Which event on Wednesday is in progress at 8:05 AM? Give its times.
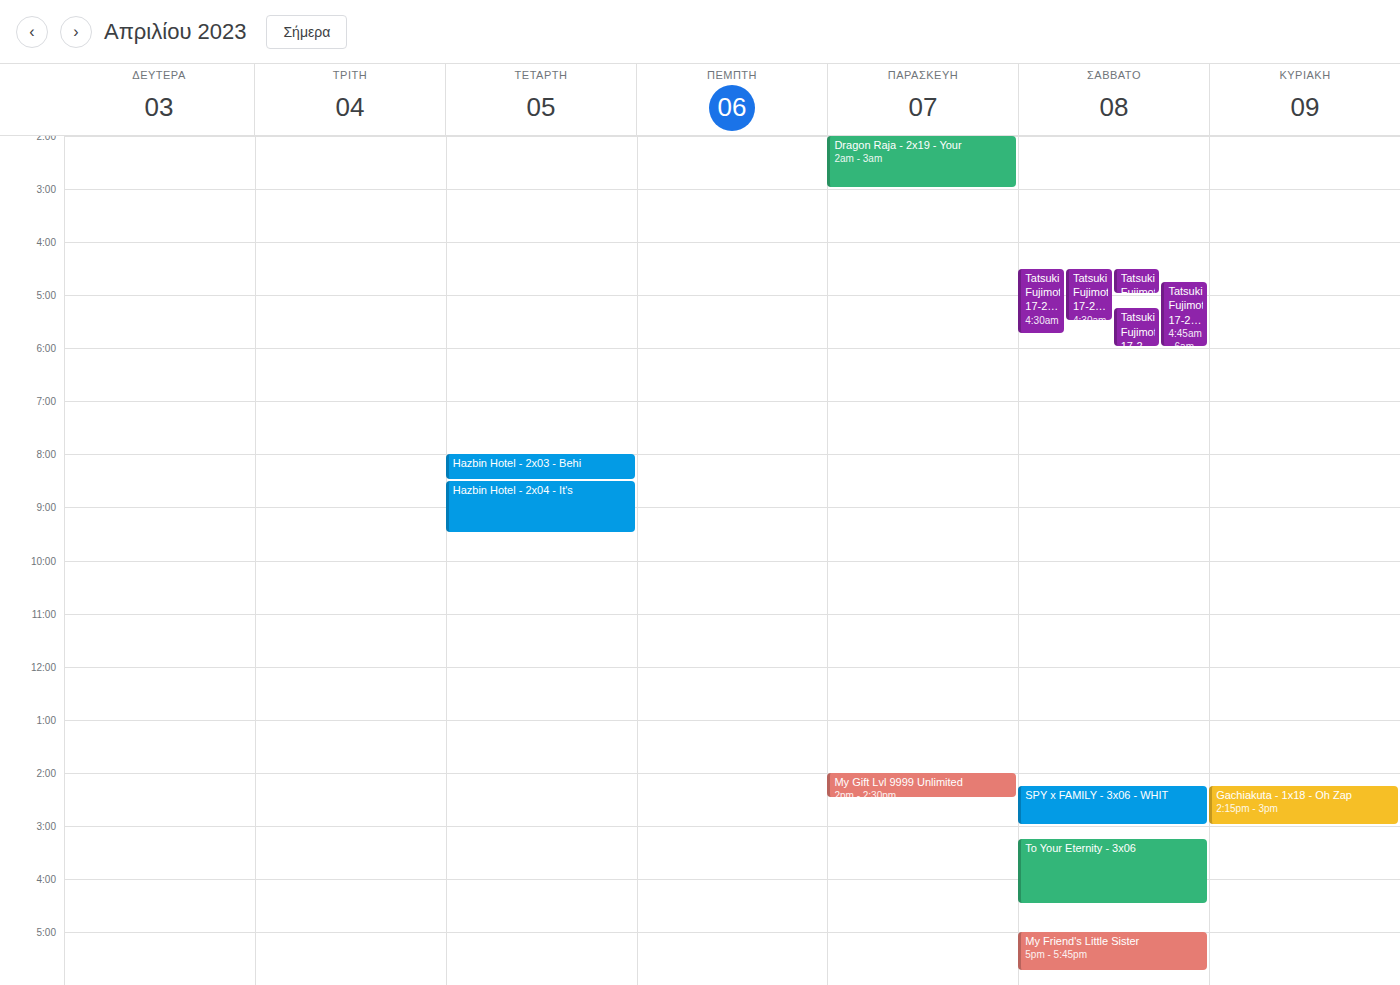
"Hazbin Hotel - 2x03 - Behi", 8:00 AM to 8:30 AM